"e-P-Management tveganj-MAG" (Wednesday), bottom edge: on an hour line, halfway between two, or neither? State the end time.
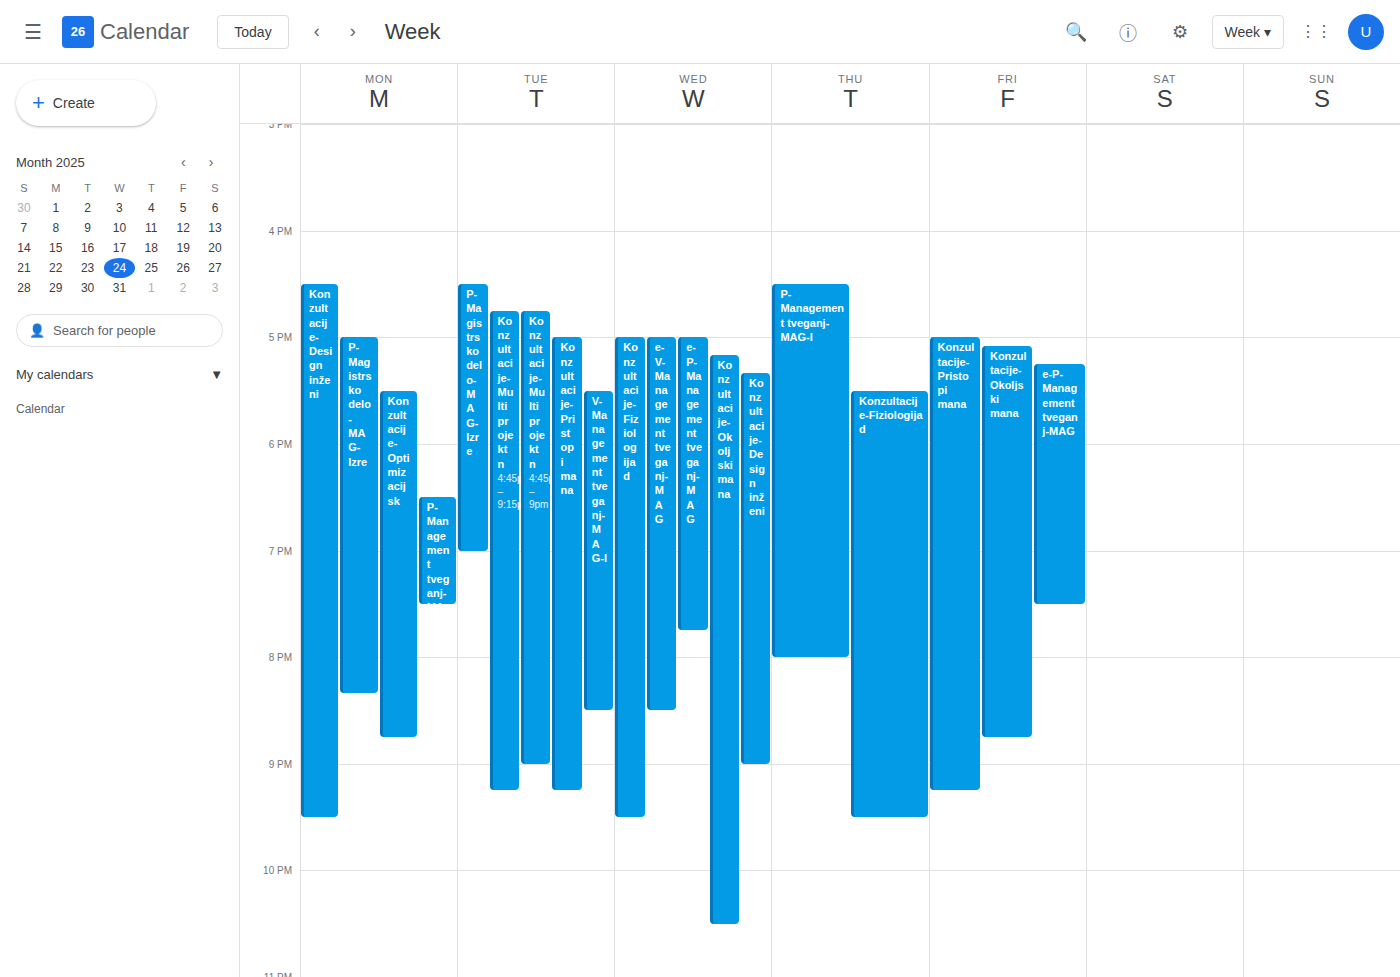
7:45 PM -- neither: three quarters of the way from the 7 PM line to the 8 PM line.